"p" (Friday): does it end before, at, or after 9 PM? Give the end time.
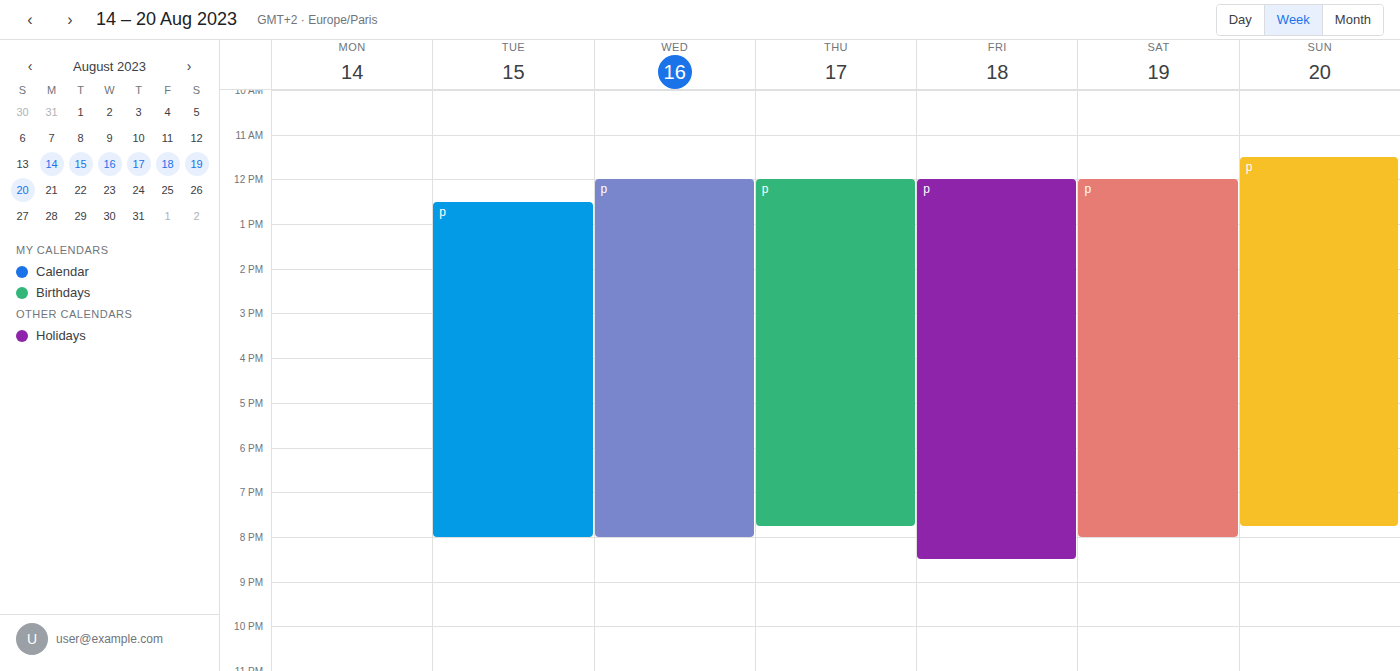
8:30 PM -- before 9 PM, 30 minutes above the 9 PM line.